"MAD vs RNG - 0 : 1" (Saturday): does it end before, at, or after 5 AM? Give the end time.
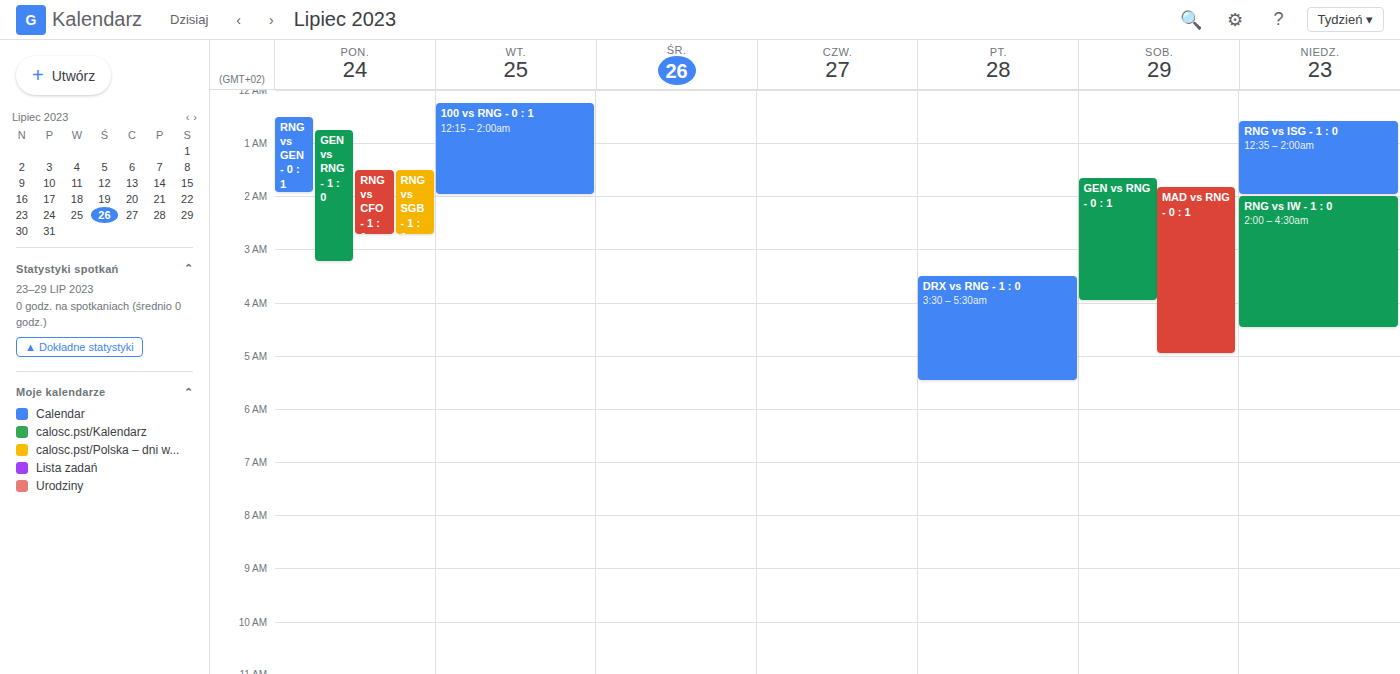
5:00 AM -- exactly at 5 AM, on the 5 AM line.